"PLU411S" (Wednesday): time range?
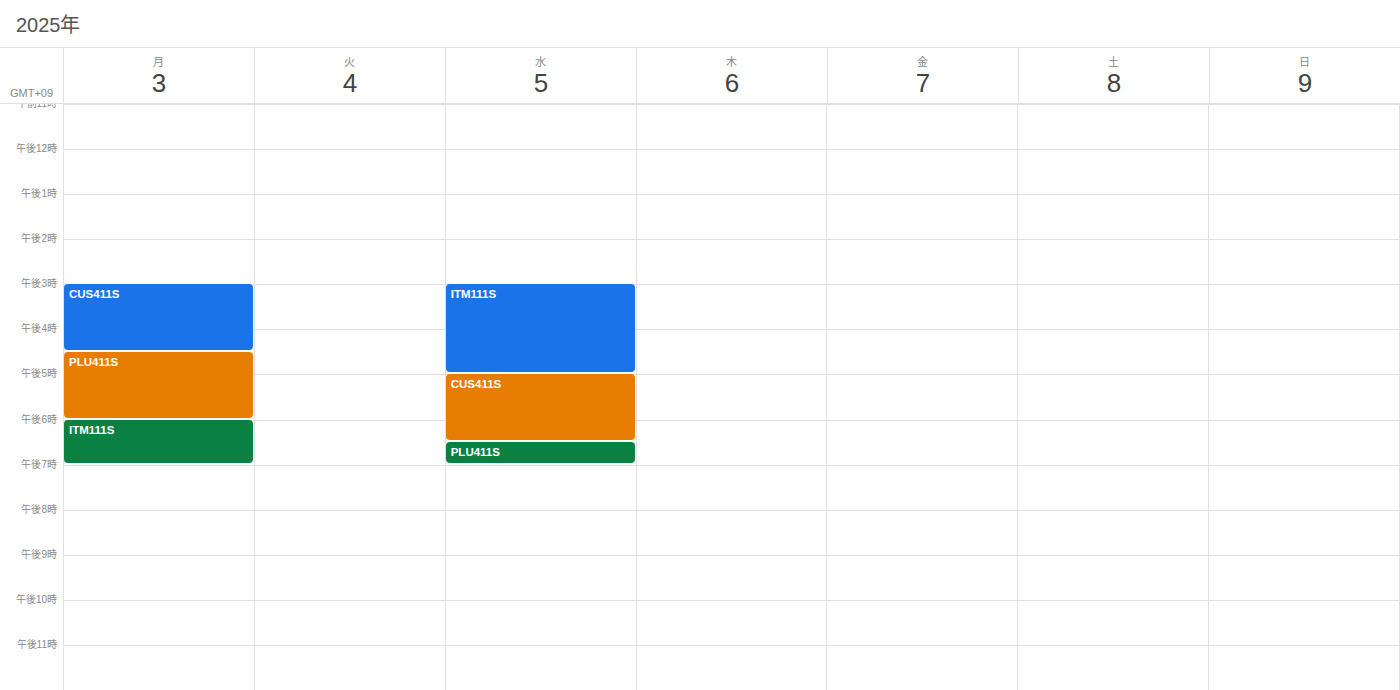
6:30 PM to 7:00 PM